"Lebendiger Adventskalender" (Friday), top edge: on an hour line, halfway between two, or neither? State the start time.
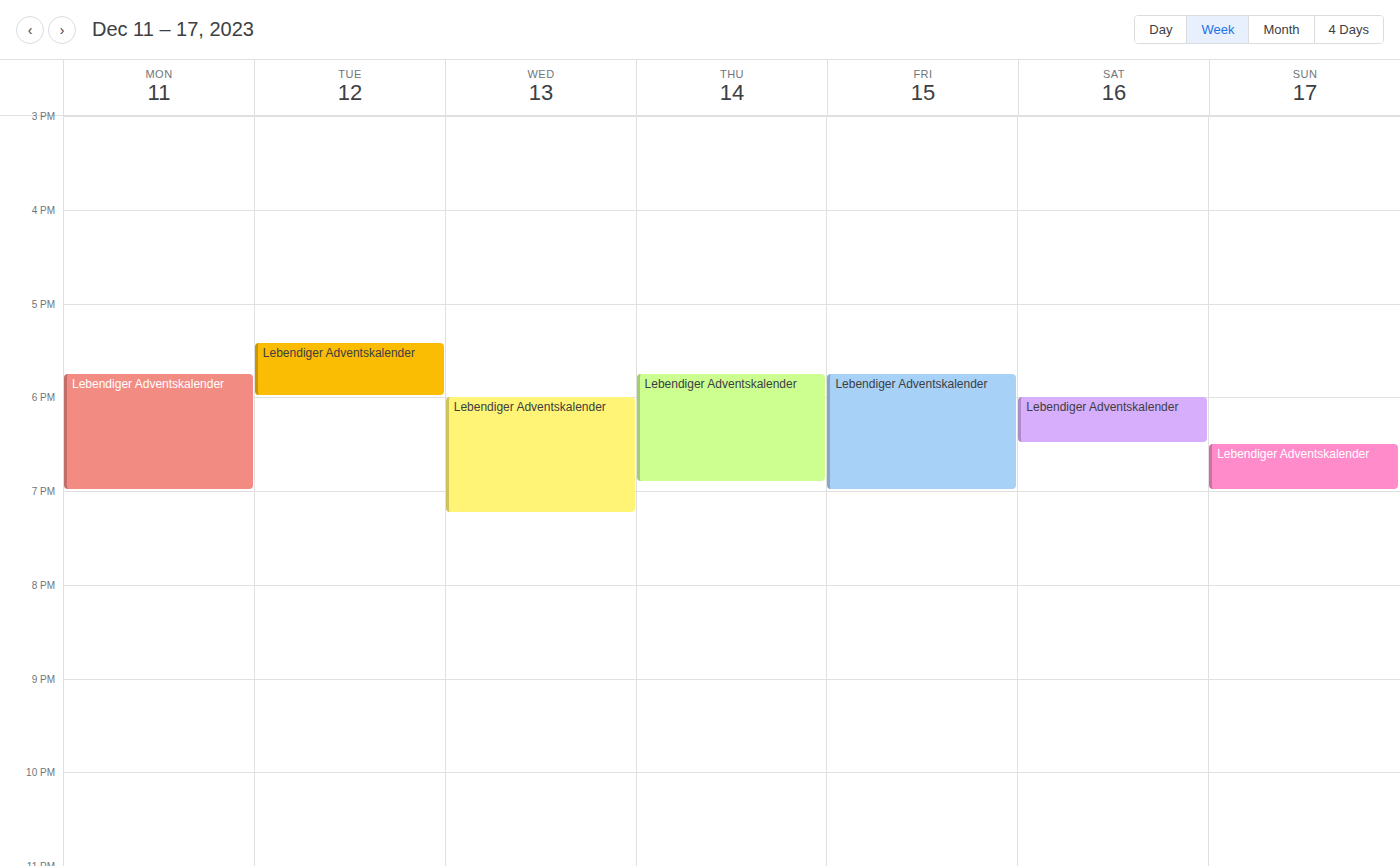
5:45 PM -- neither: three quarters of the way from the 5 PM line to the 6 PM line.